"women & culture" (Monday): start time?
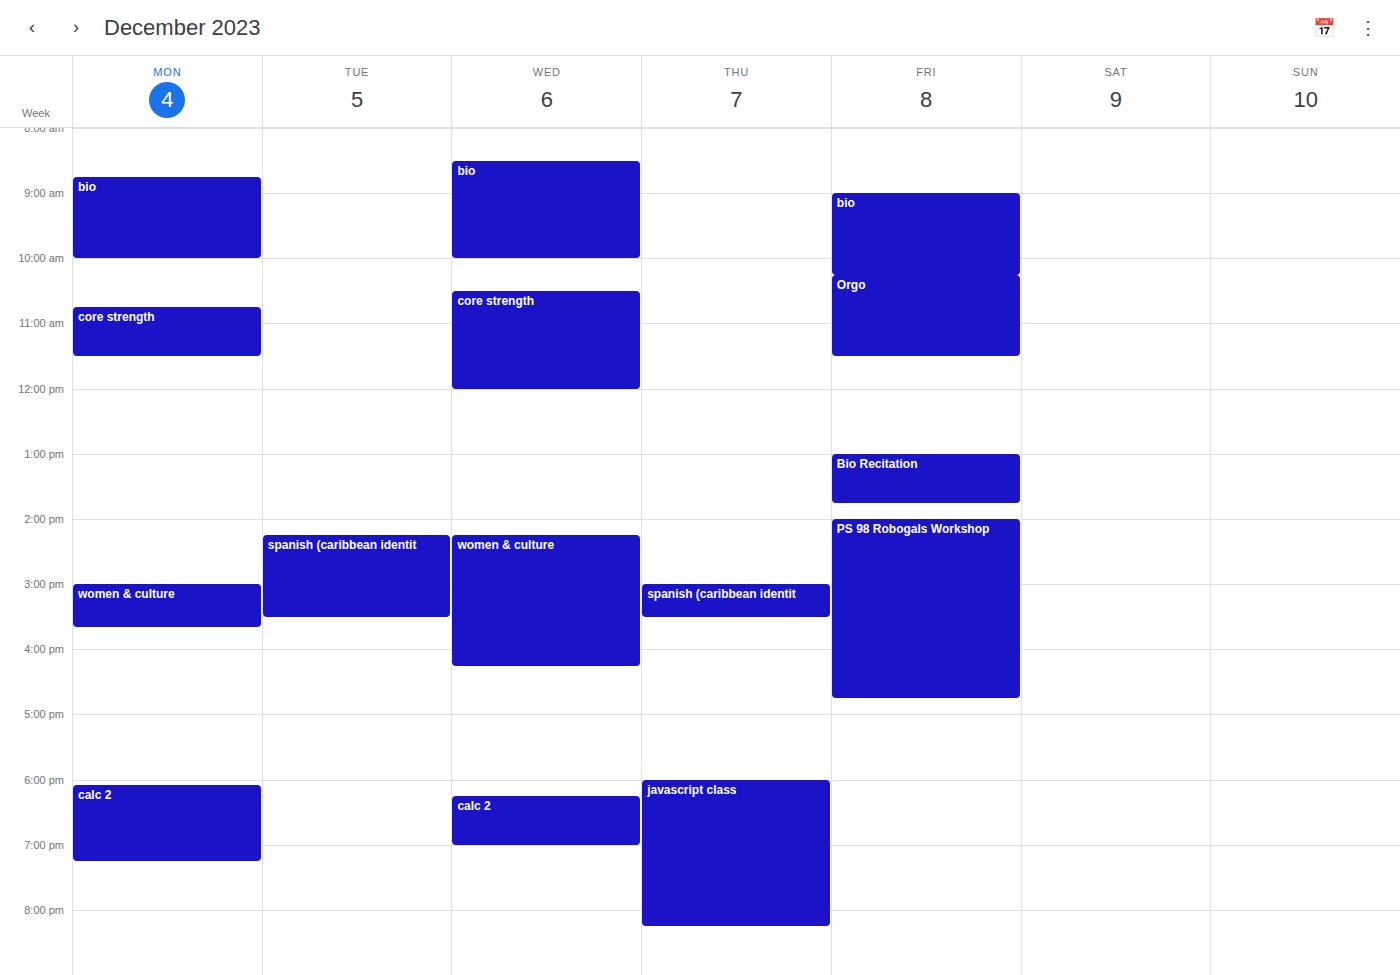
15:00